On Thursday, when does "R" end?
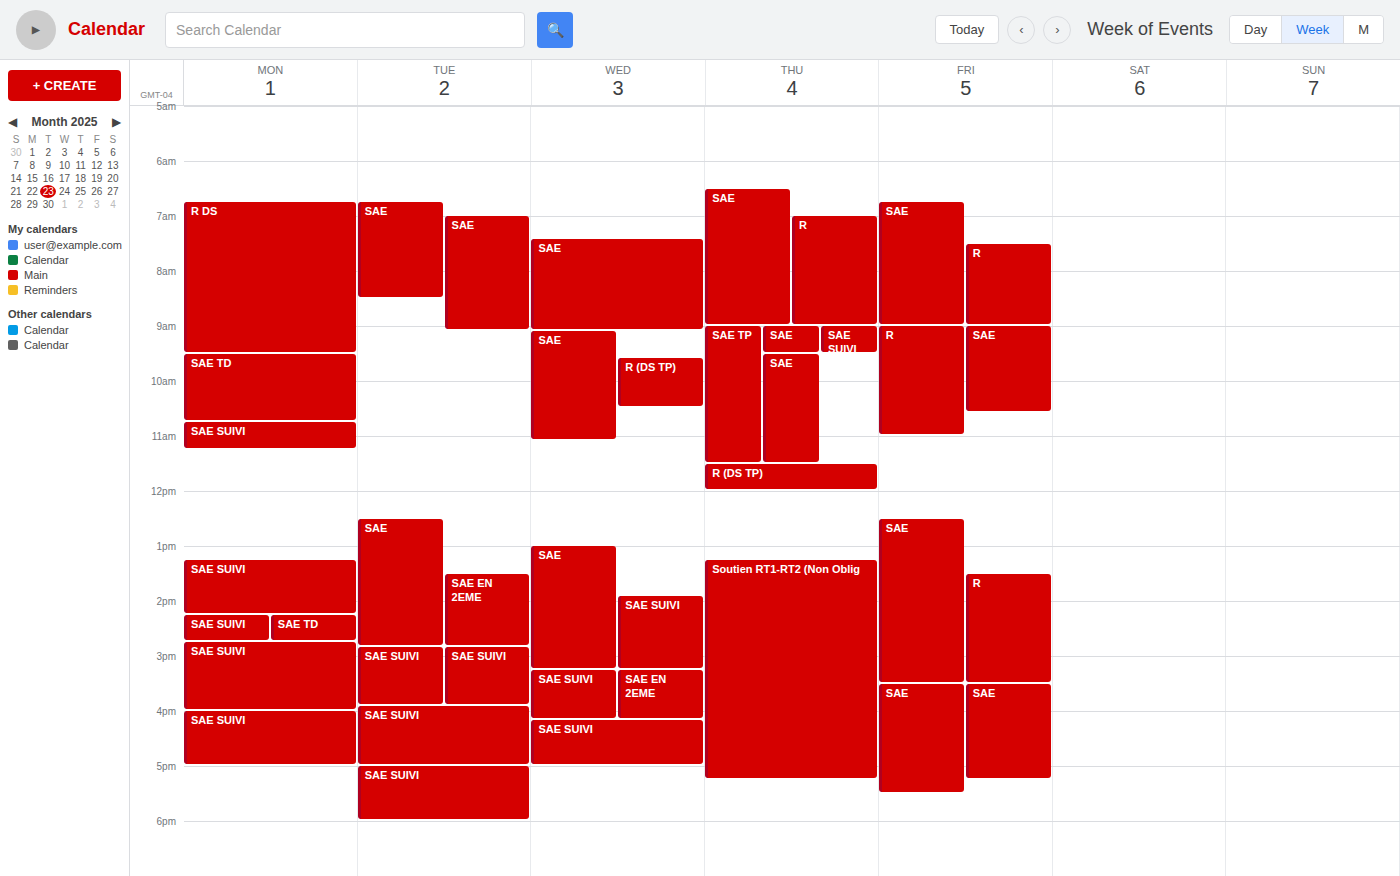
9:00 AM